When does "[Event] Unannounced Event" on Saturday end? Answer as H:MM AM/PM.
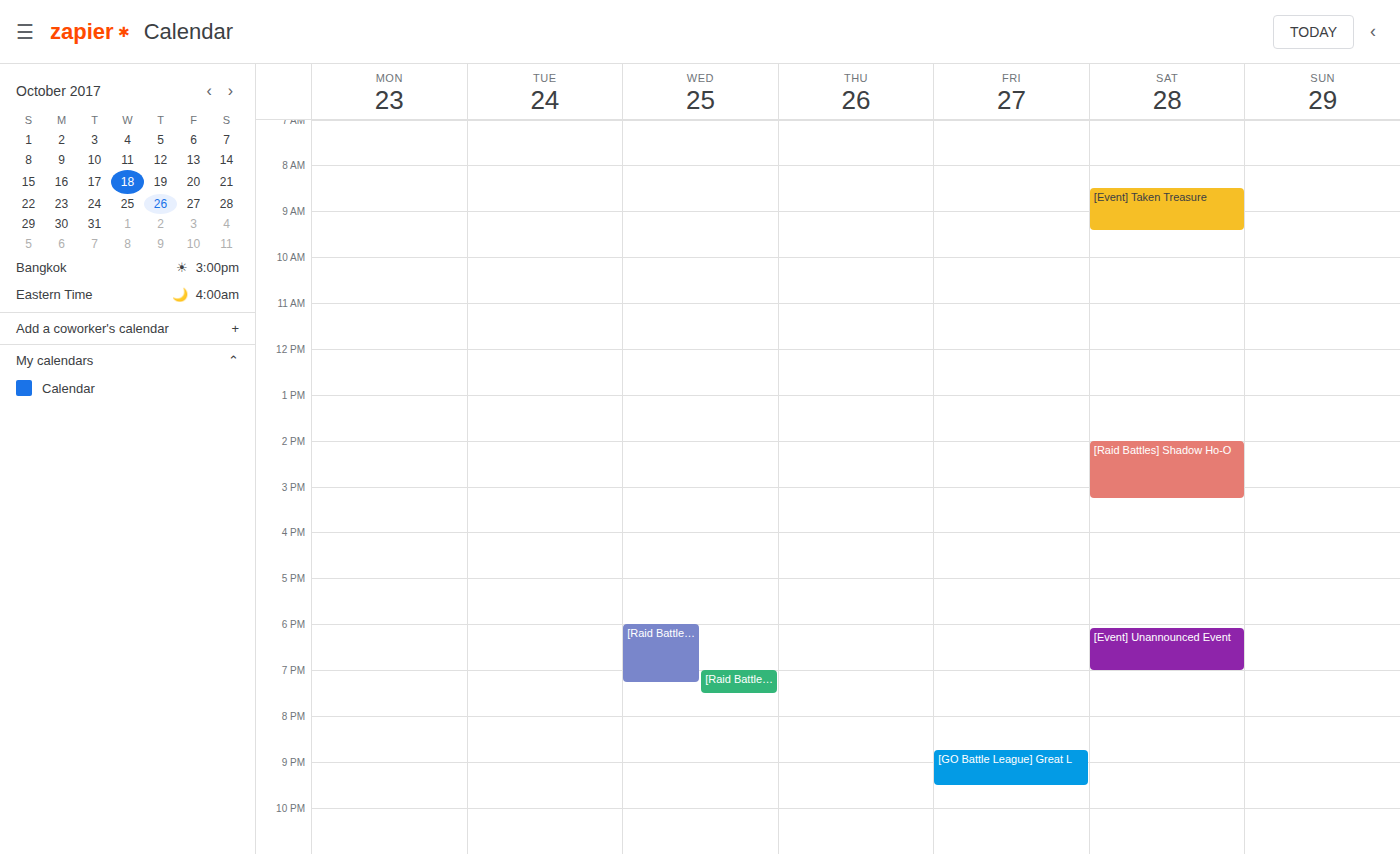
7:00 PM